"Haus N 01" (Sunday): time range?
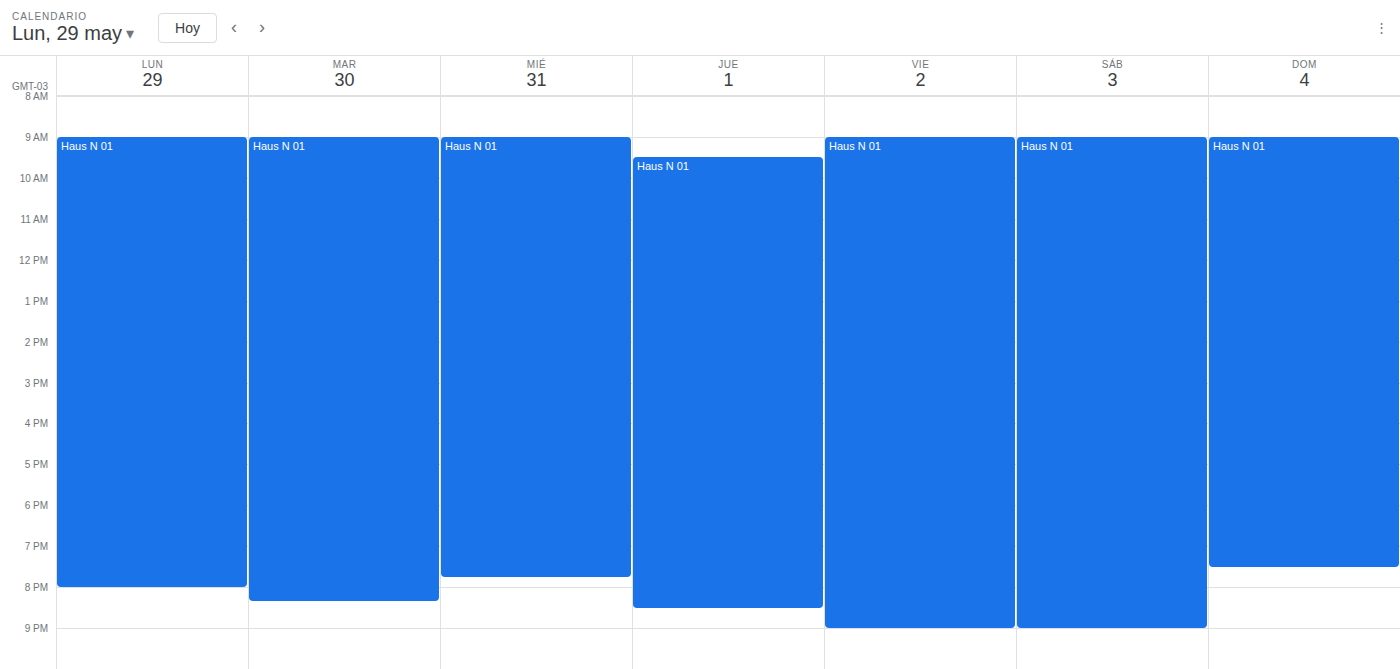
9:00 AM to 7:30 PM